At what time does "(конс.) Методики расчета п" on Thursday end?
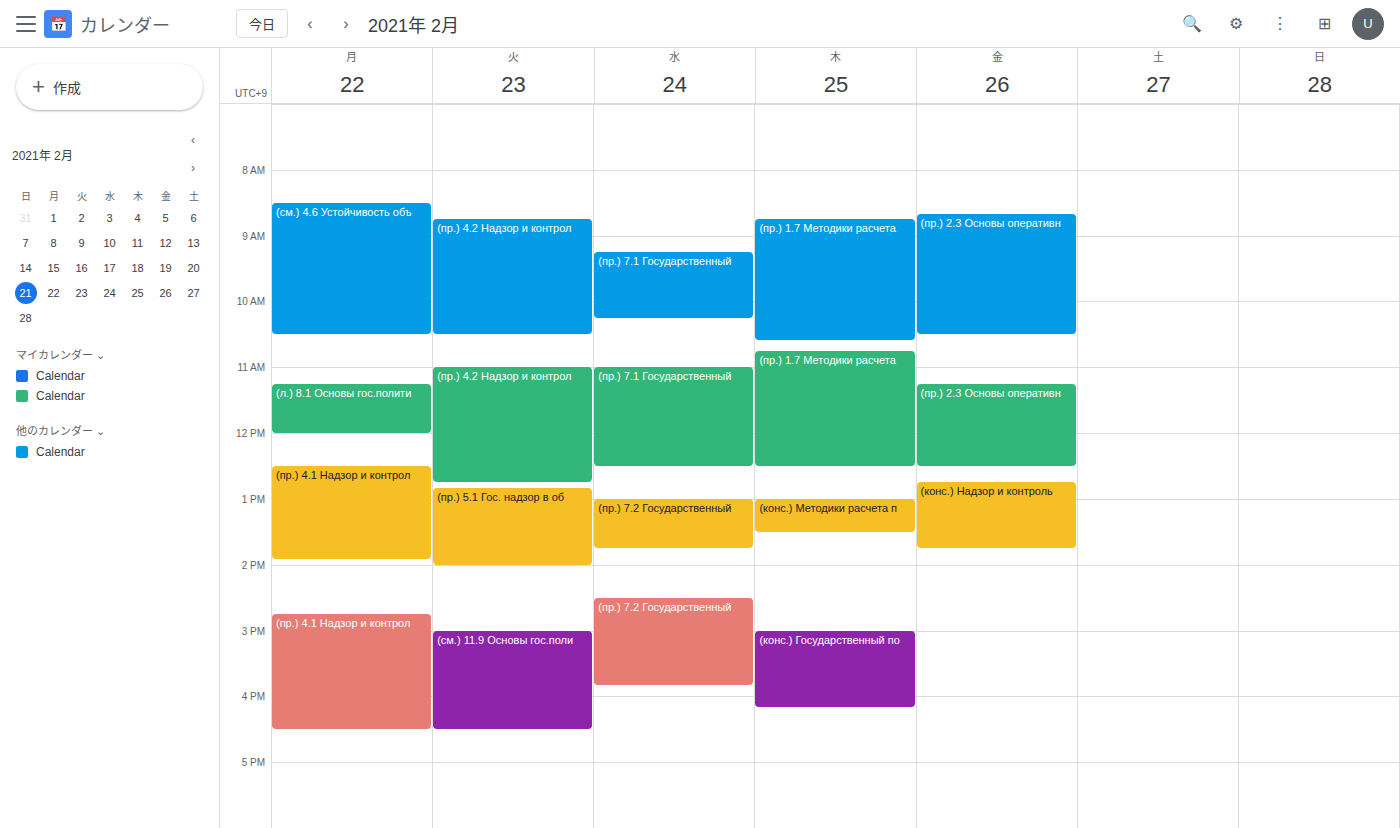
1:30 PM